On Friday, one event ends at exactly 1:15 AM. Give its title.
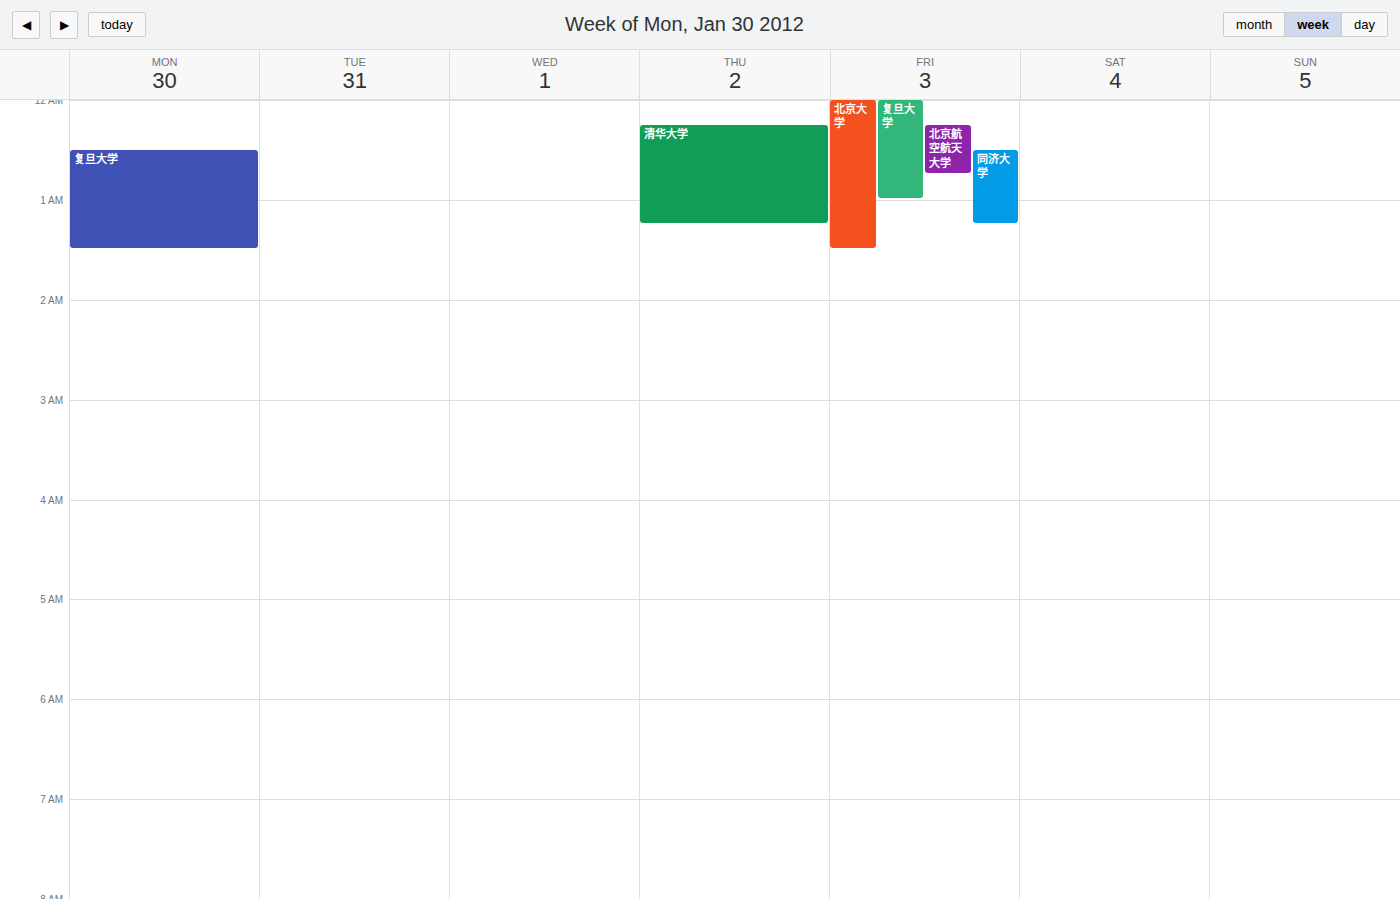
"同济大学"